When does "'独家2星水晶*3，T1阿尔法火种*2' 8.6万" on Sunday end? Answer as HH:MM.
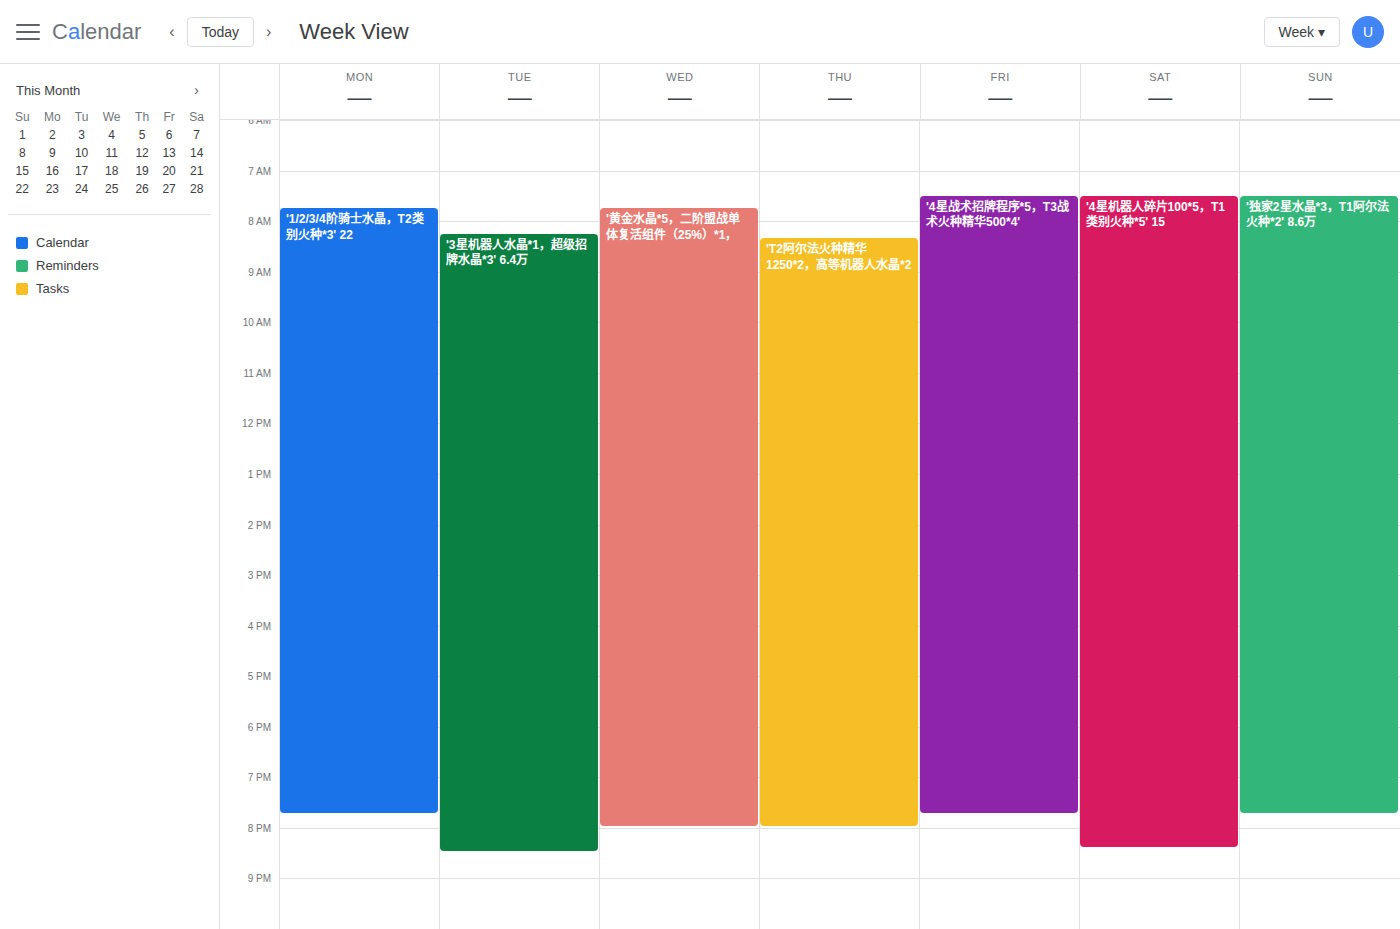
19:45